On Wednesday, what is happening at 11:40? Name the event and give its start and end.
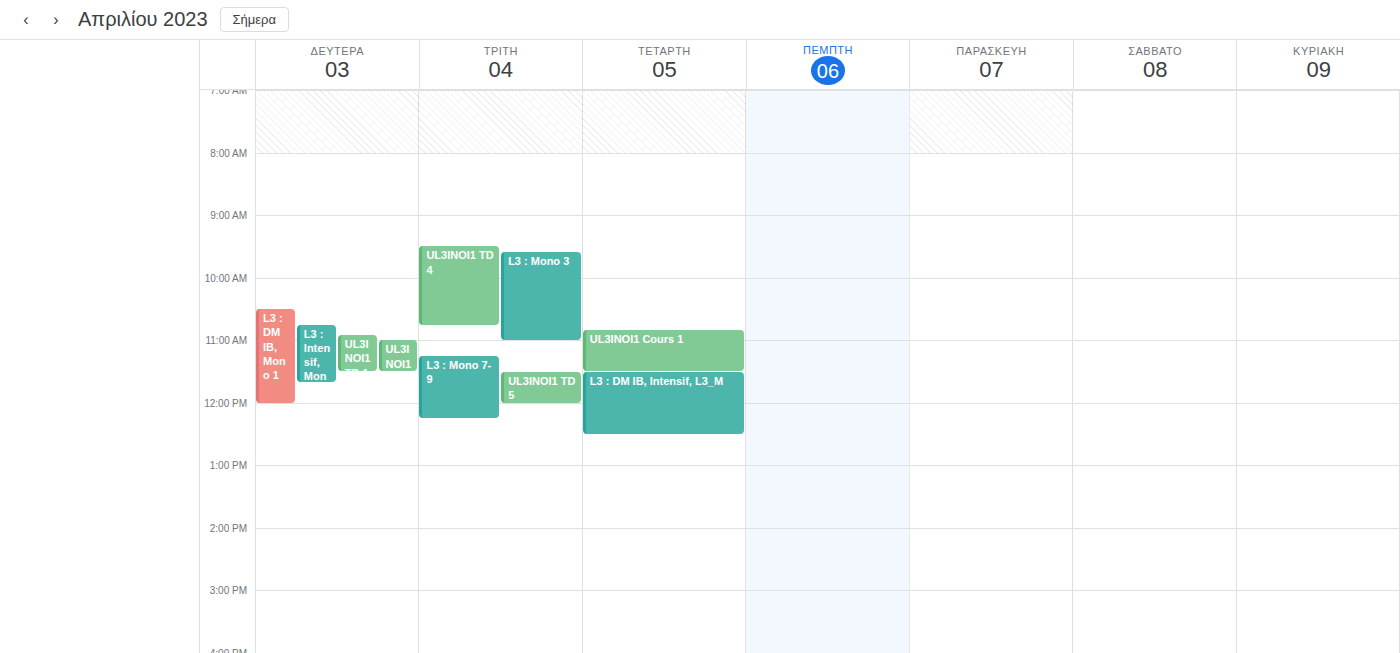
"L3 : DM IB, Intensif, L3_M", 11:30 to 12:30